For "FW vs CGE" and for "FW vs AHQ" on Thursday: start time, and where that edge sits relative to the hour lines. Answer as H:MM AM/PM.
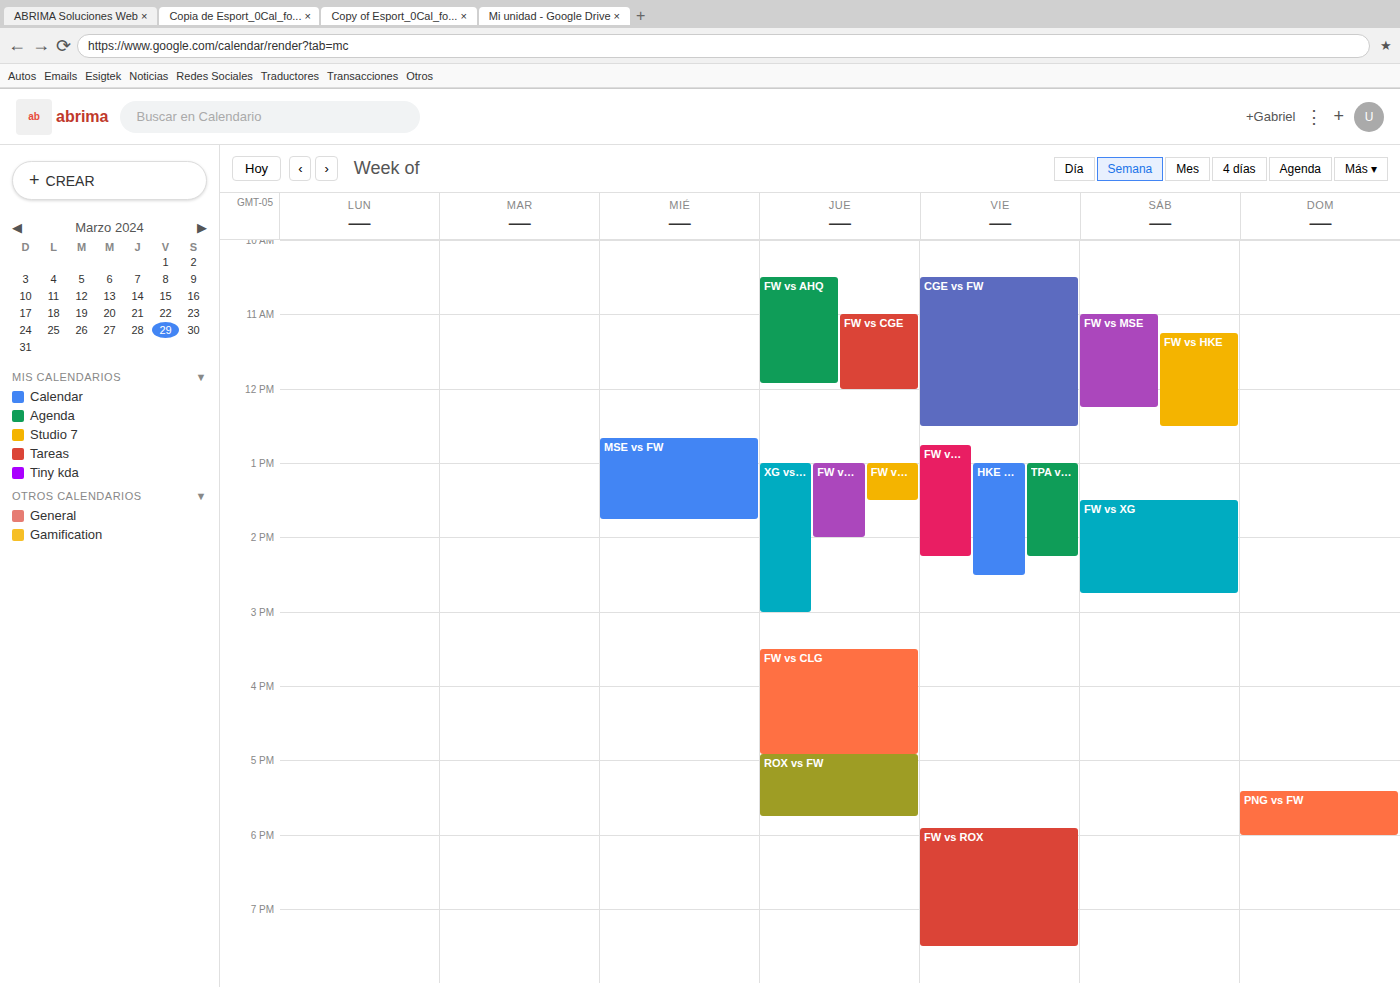
"FW vs CGE": 11:00 AM, exactly on the 11 AM line. "FW vs AHQ": 10:30 AM, halfway between the 10 AM and 11 AM lines.